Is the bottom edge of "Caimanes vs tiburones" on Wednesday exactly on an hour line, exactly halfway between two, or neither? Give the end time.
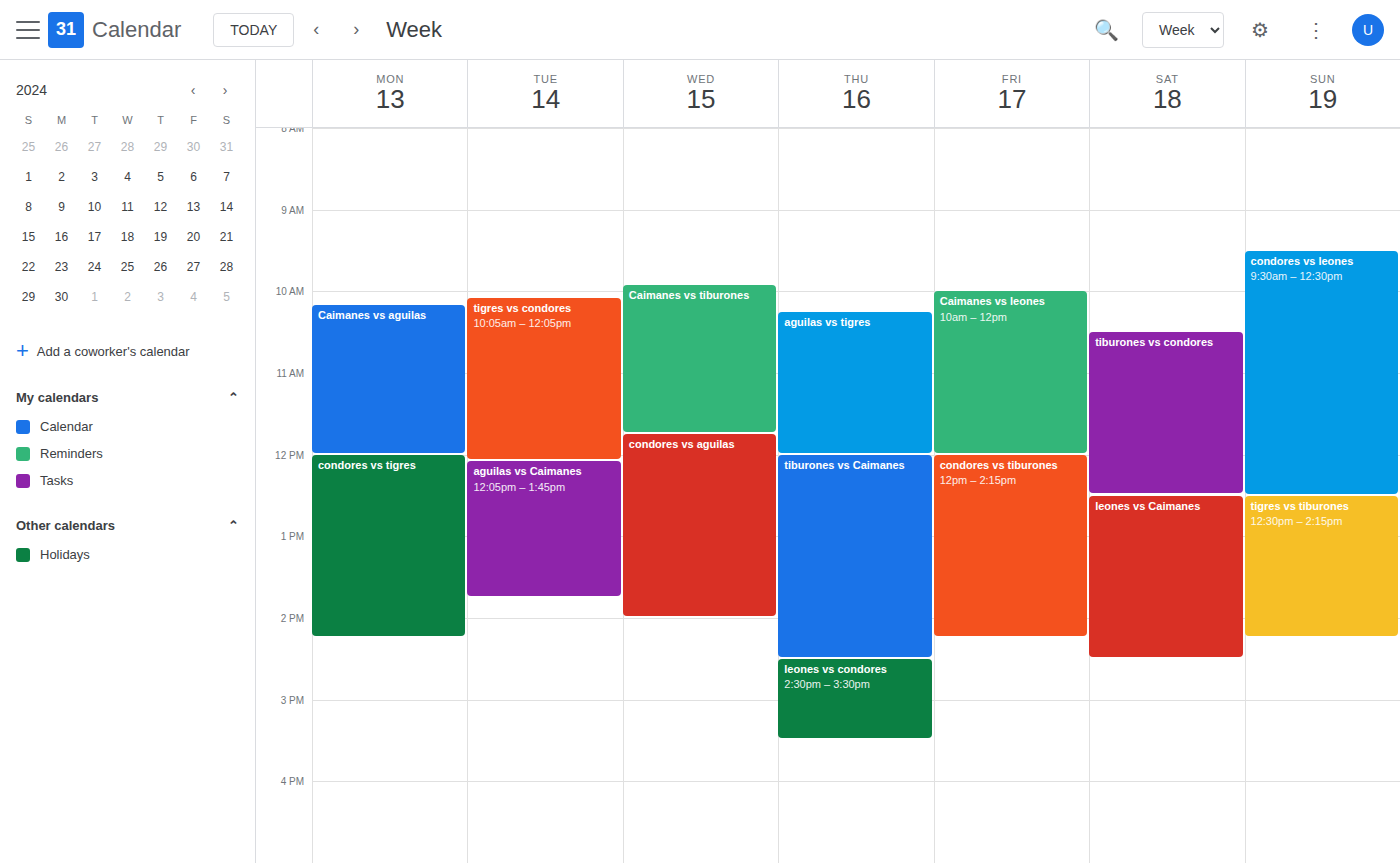
11:45 AM -- neither: three quarters of the way from the 11 AM line to the 12 PM line.